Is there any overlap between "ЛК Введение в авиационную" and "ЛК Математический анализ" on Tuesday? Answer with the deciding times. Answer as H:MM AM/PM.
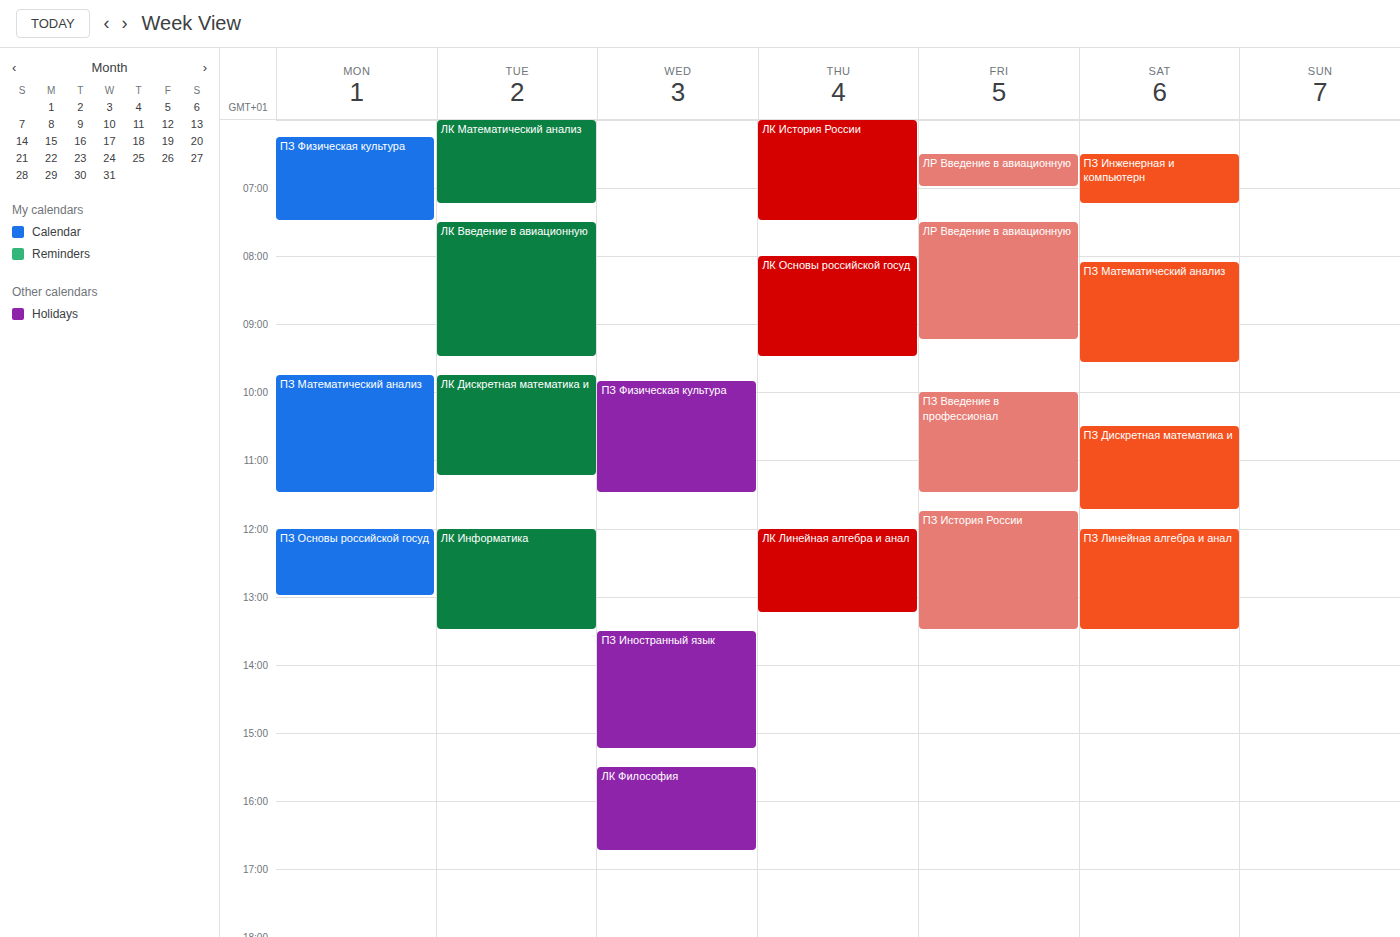
"ЛК Математический анализ" ends at 7:15 AM and "ЛК Введение в авиационную" starts at 7:30 AM -- no overlap.